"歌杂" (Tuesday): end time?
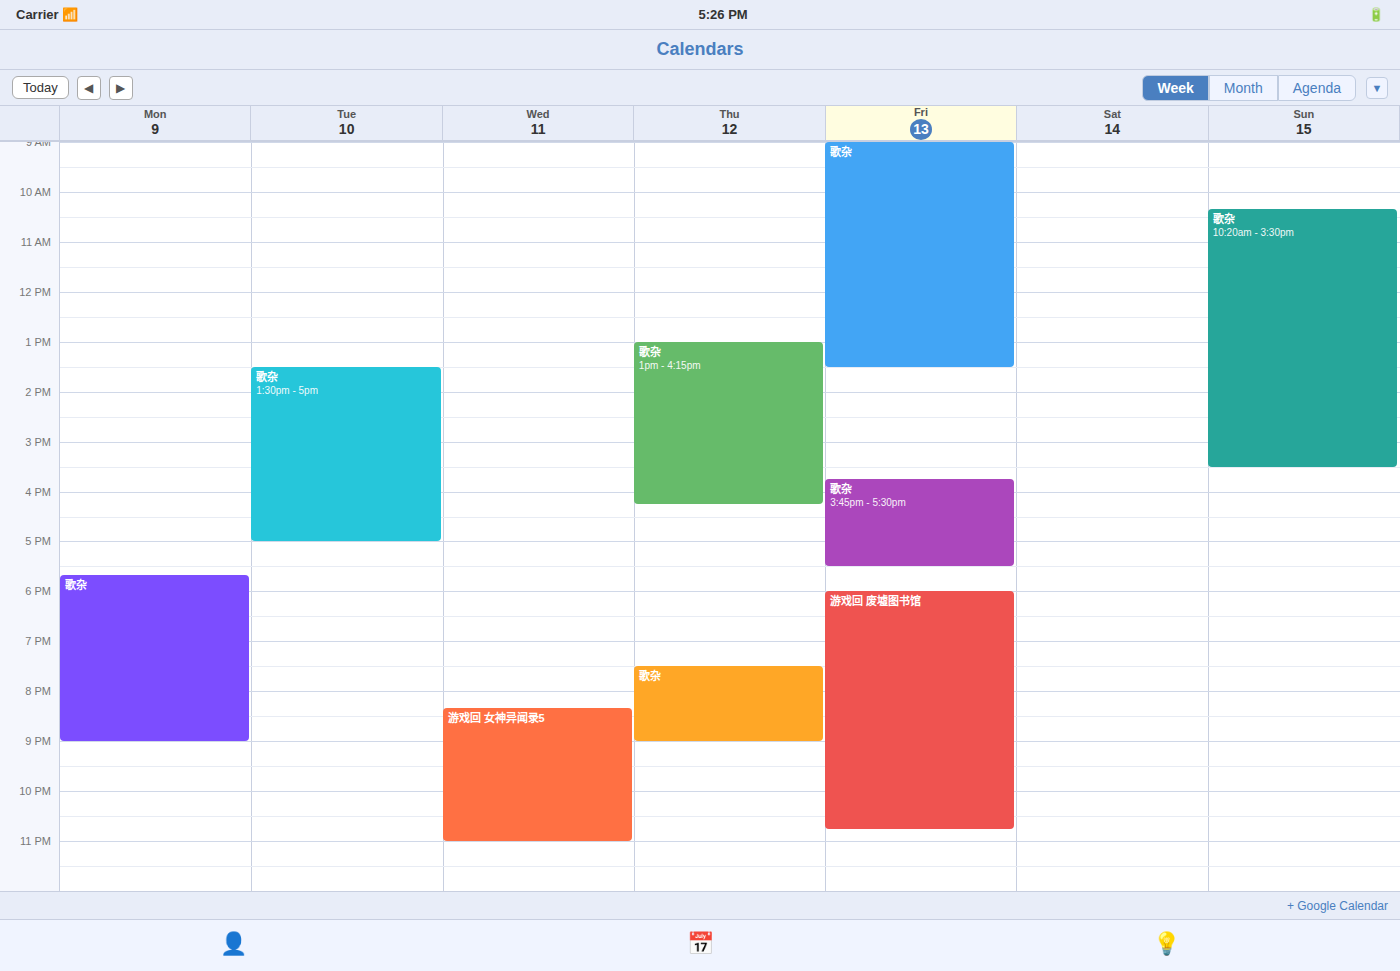
5:00 PM